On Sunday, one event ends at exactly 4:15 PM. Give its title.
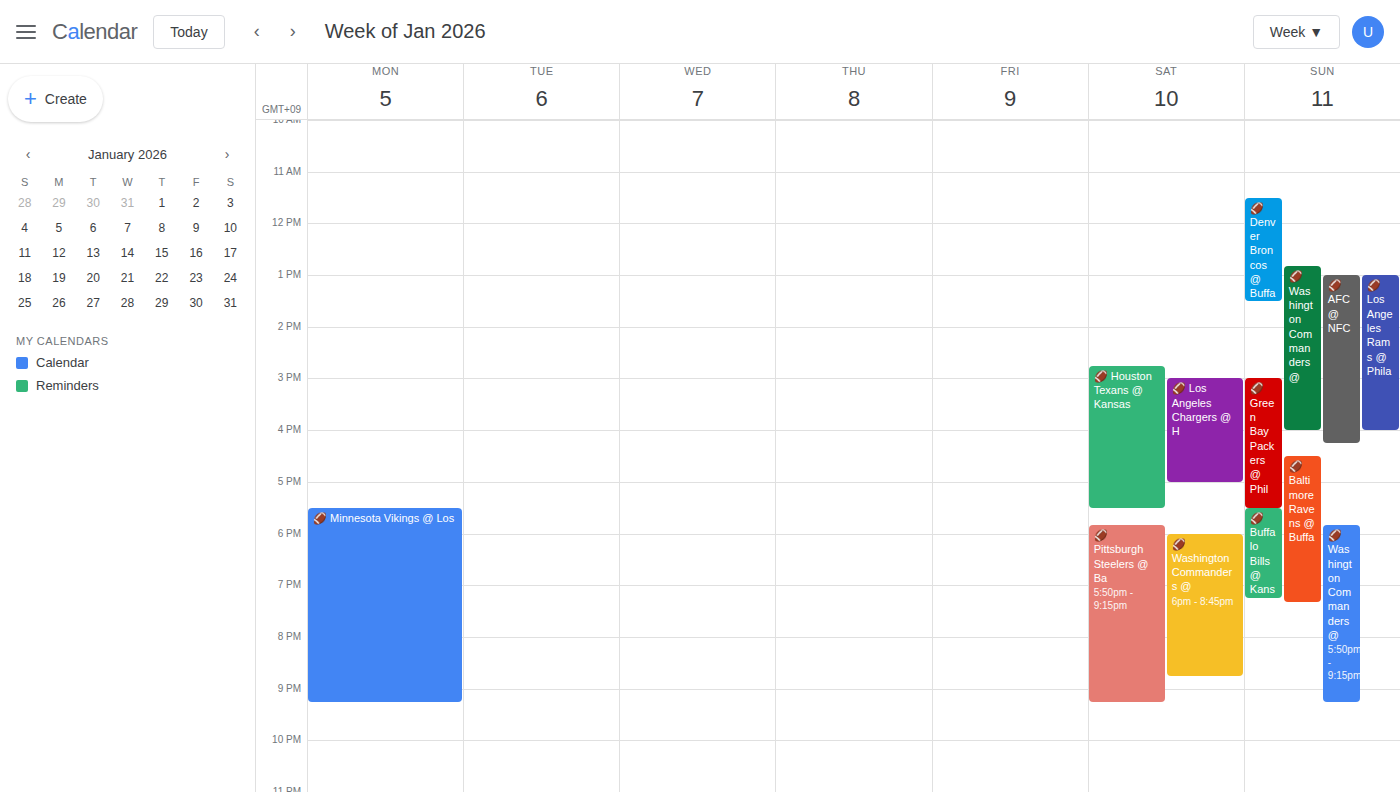
"🏈 AFC @ NFC"